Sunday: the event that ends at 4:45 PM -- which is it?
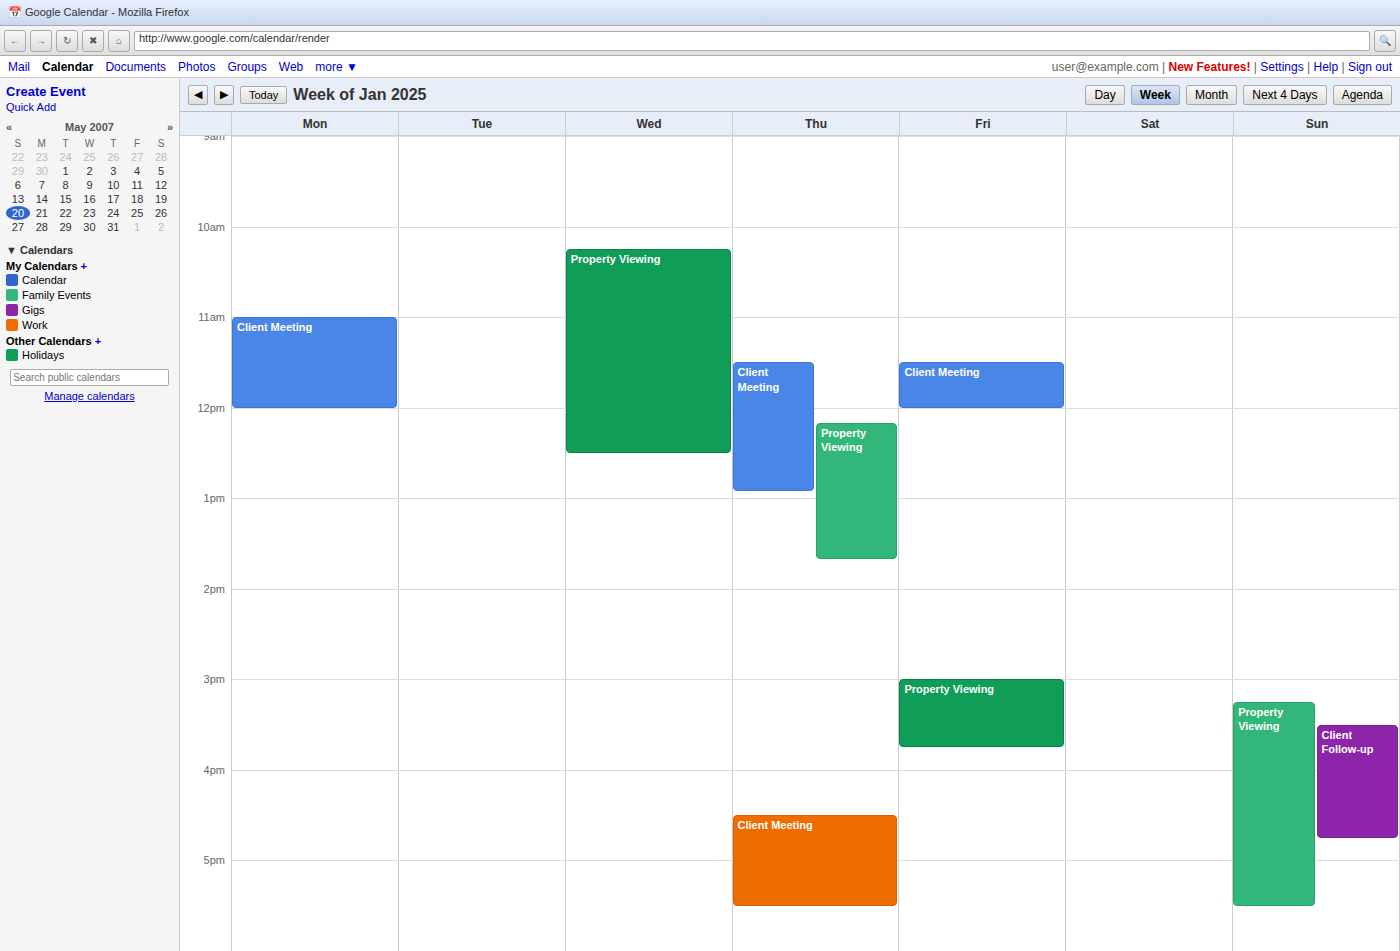
"Client Follow-up"